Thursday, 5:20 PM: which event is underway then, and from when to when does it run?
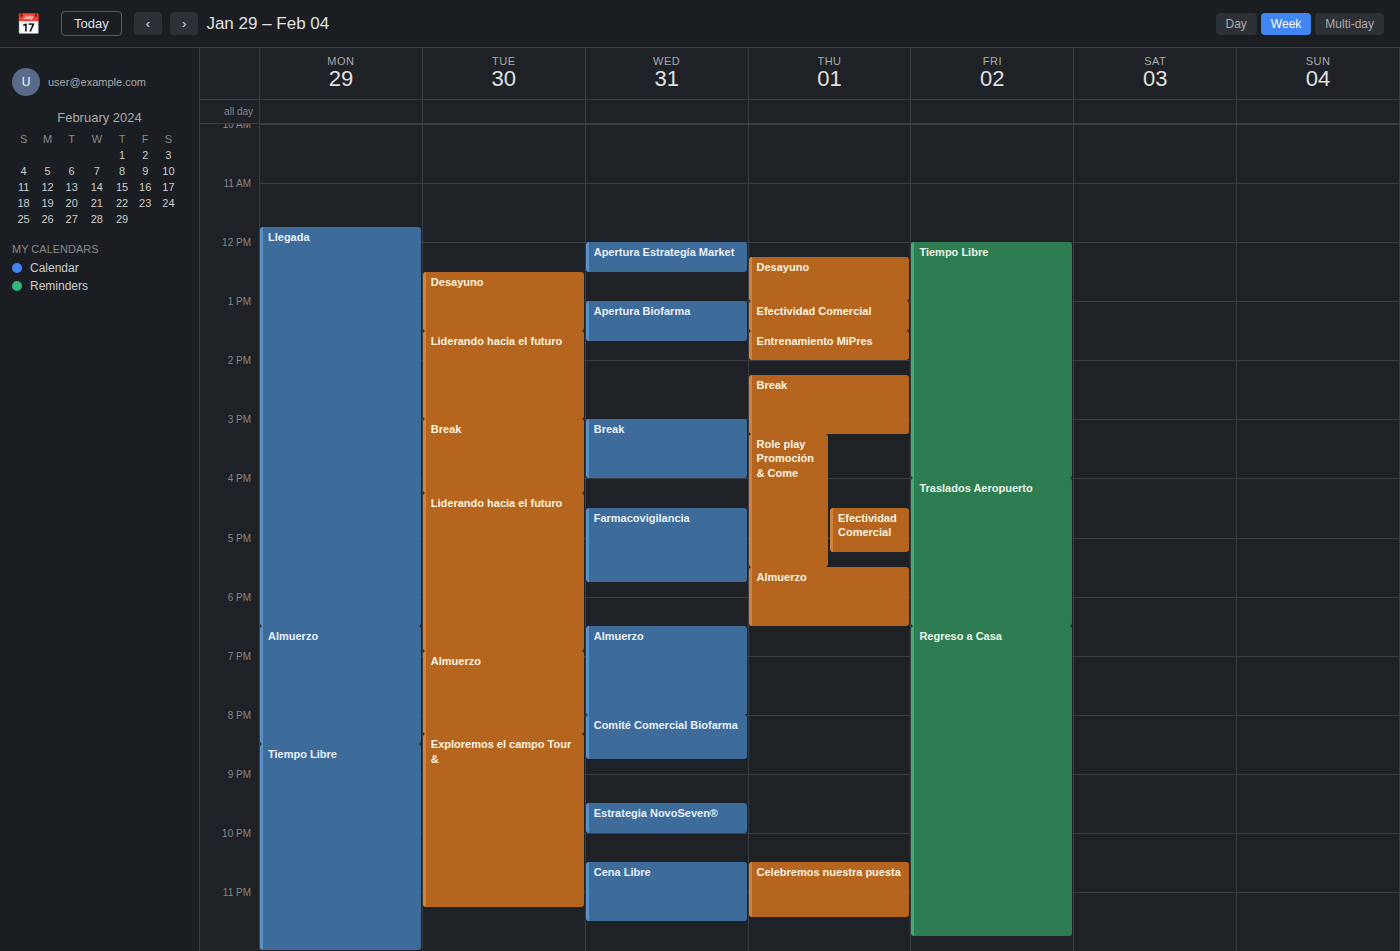
"Role play Promoción & Come", 3:15 PM to 5:30 PM